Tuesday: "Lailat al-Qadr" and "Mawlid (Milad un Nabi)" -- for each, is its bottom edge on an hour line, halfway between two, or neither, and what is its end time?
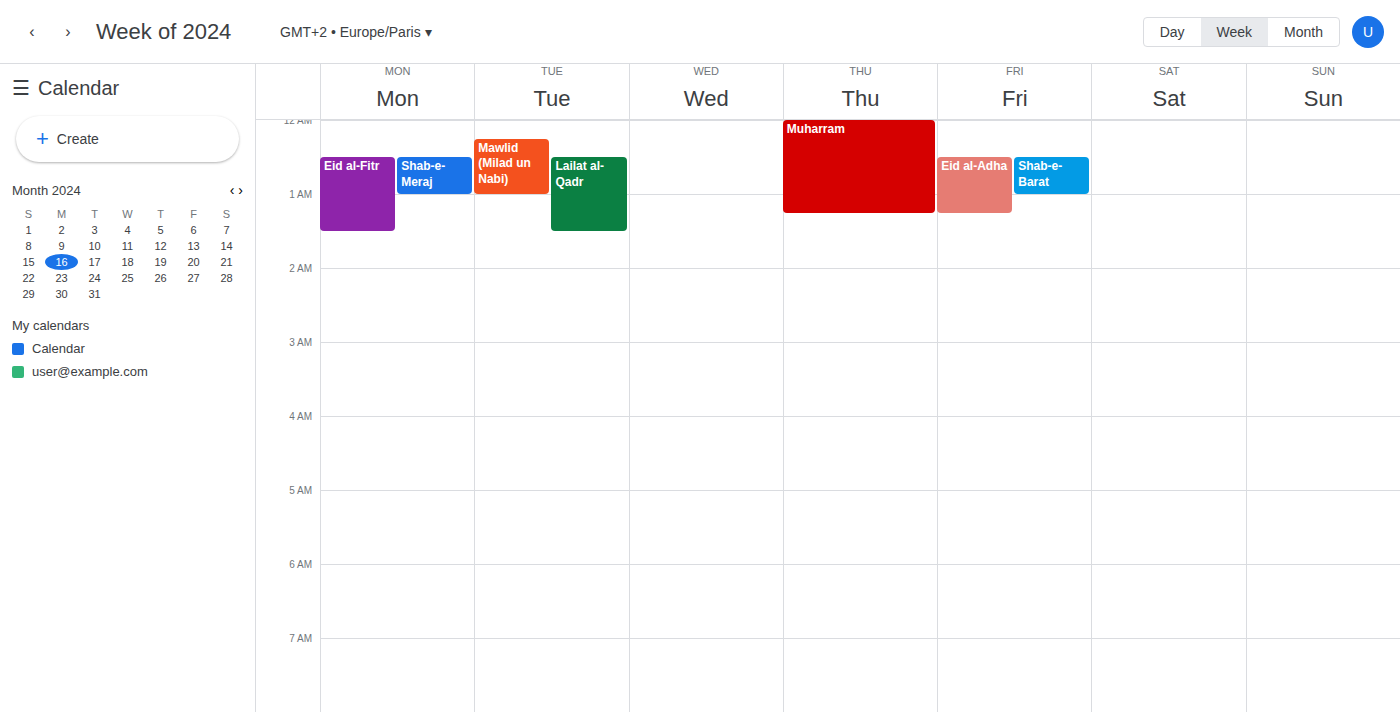
"Lailat al-Qadr": 1:30 AM, halfway between the 1 AM and 2 AM lines. "Mawlid (Milad un Nabi)": 1:00 AM, exactly on the 1 AM line.